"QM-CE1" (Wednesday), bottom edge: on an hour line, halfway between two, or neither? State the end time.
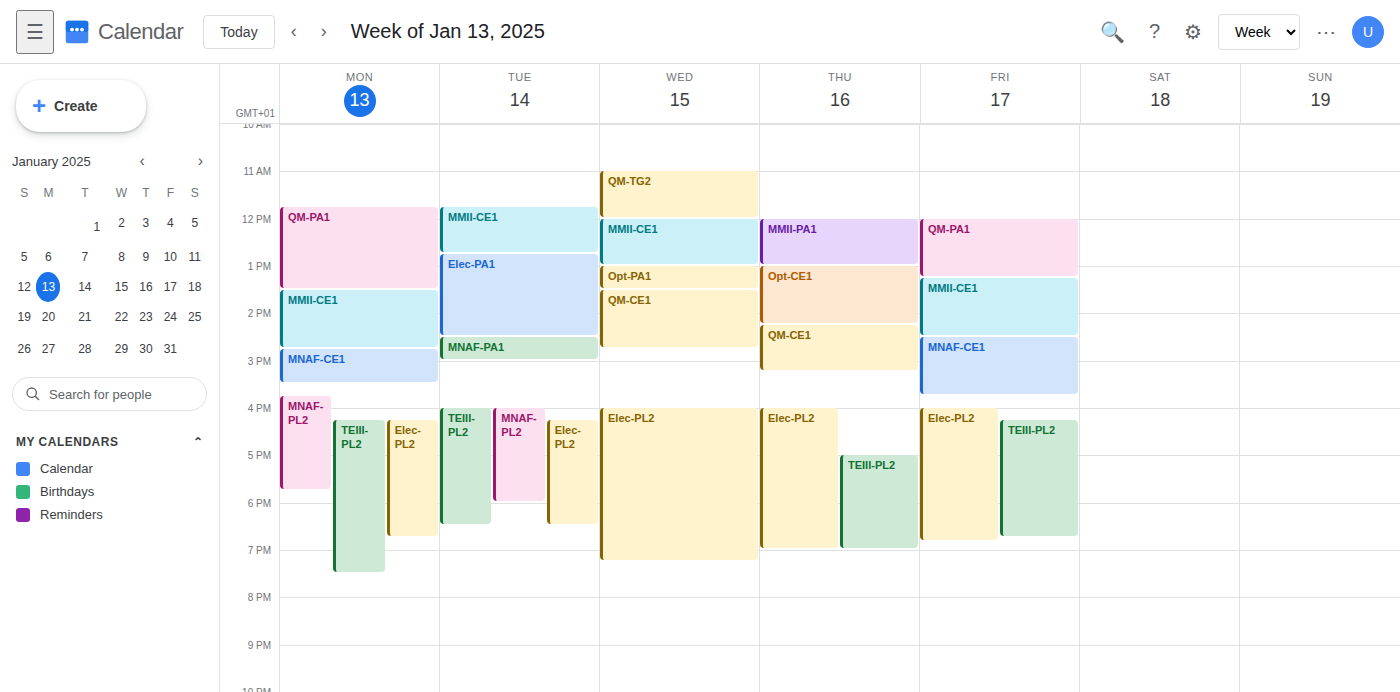
2:45 PM -- neither: three quarters of the way from the 2 PM line to the 3 PM line.